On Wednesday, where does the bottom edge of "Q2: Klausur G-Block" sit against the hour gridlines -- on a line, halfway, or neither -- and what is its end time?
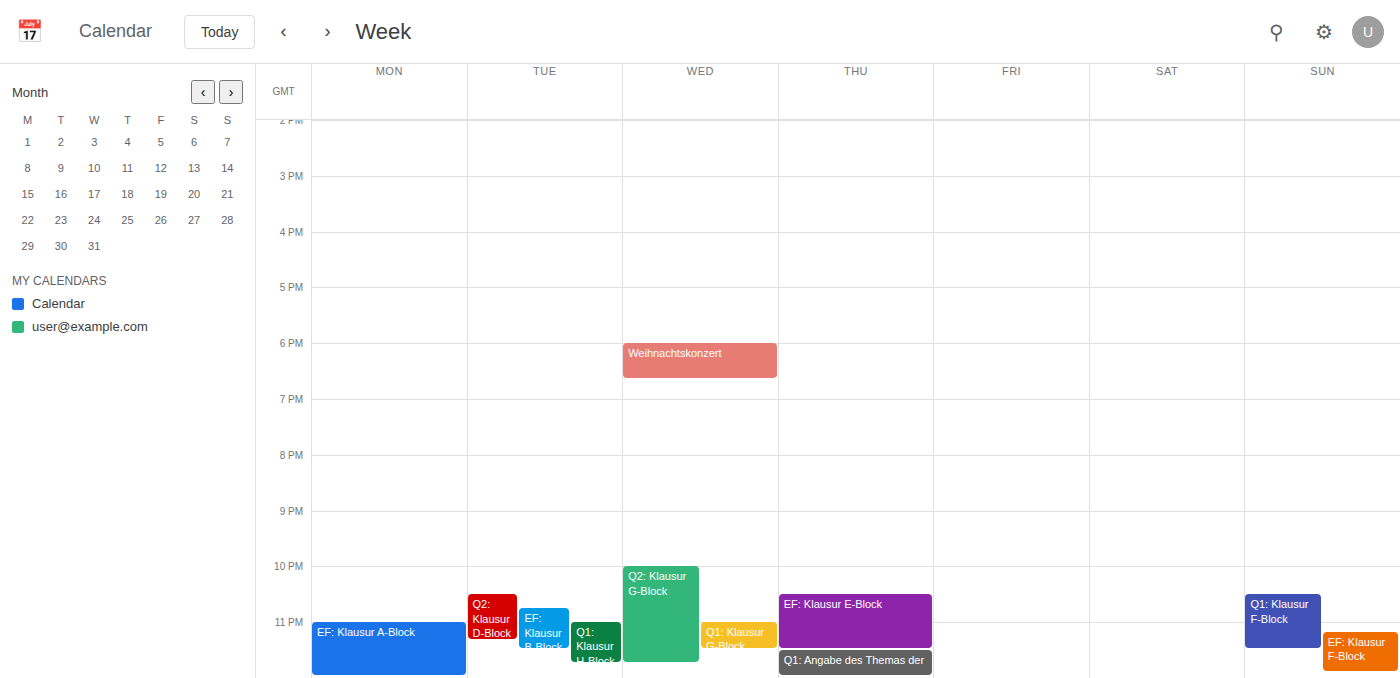
11:45 PM -- neither: three quarters of the way from the 11 PM line to the 12 AM line.